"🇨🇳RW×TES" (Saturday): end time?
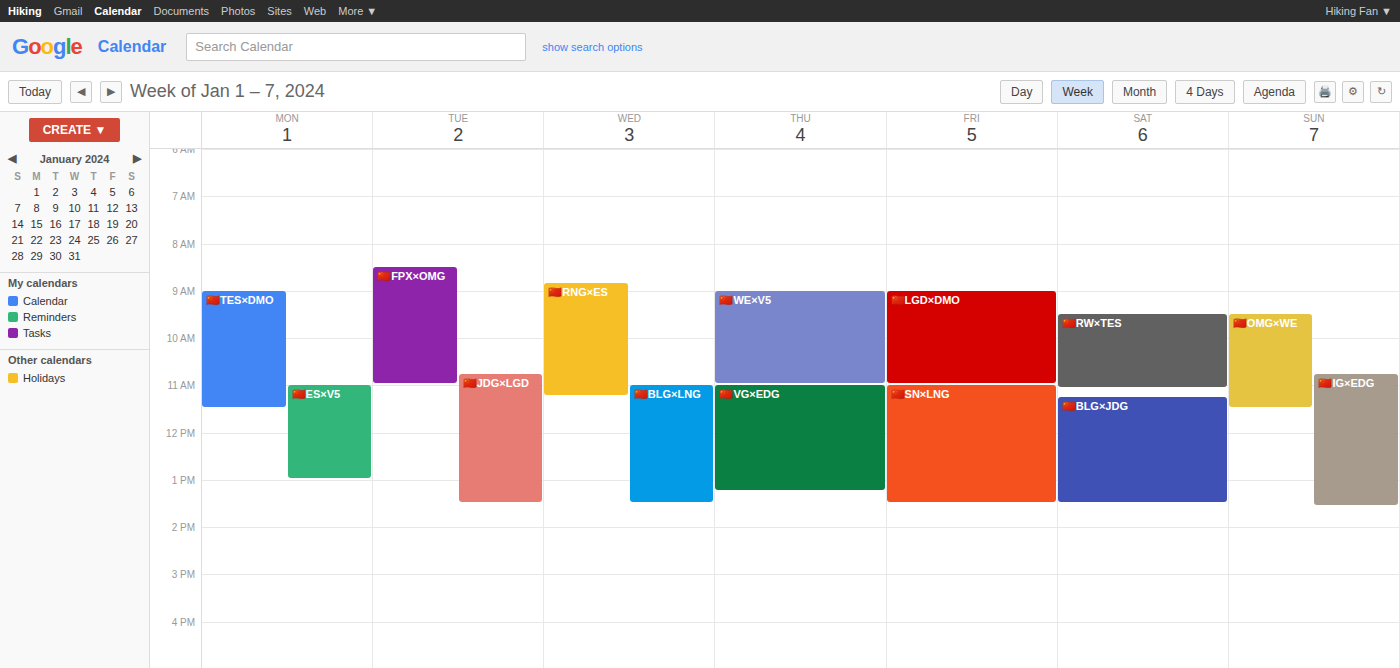
11:05 AM